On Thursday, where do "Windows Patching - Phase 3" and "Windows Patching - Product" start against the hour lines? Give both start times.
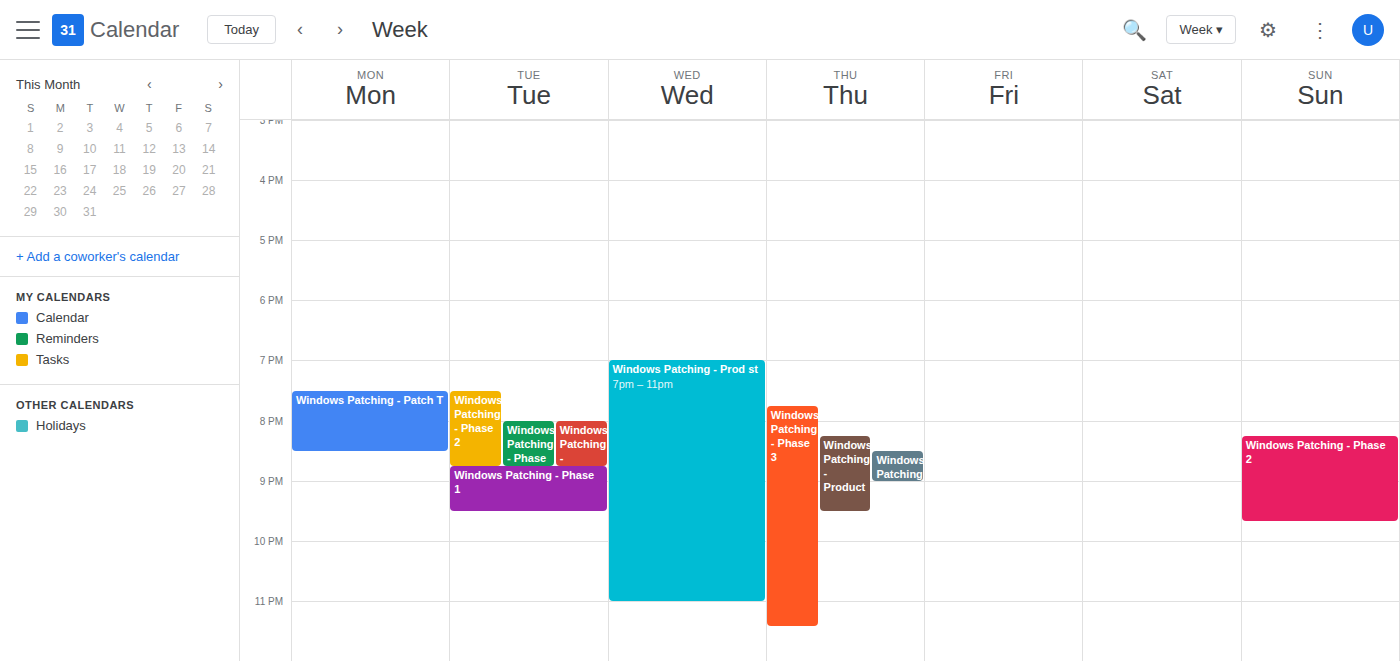
"Windows Patching - Phase 3": 7:45 PM, neither: three quarters of the way from the 7 PM line to the 8 PM line. "Windows Patching - Product": 8:15 PM, neither: a quarter of the way from the 8 PM line to the 9 PM line.